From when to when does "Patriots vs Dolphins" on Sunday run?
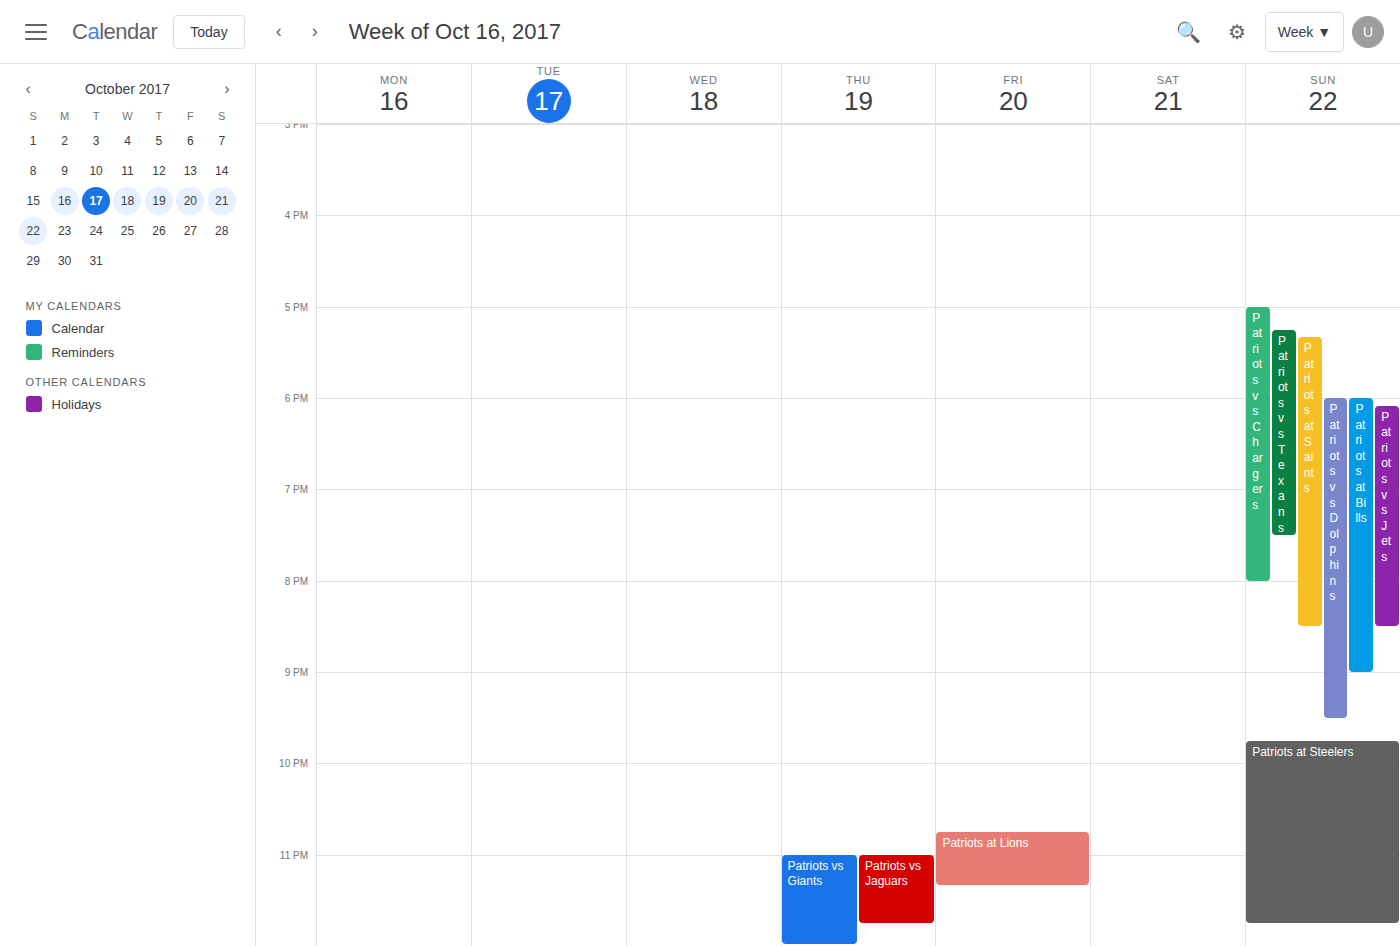
6:00 PM to 9:30 PM